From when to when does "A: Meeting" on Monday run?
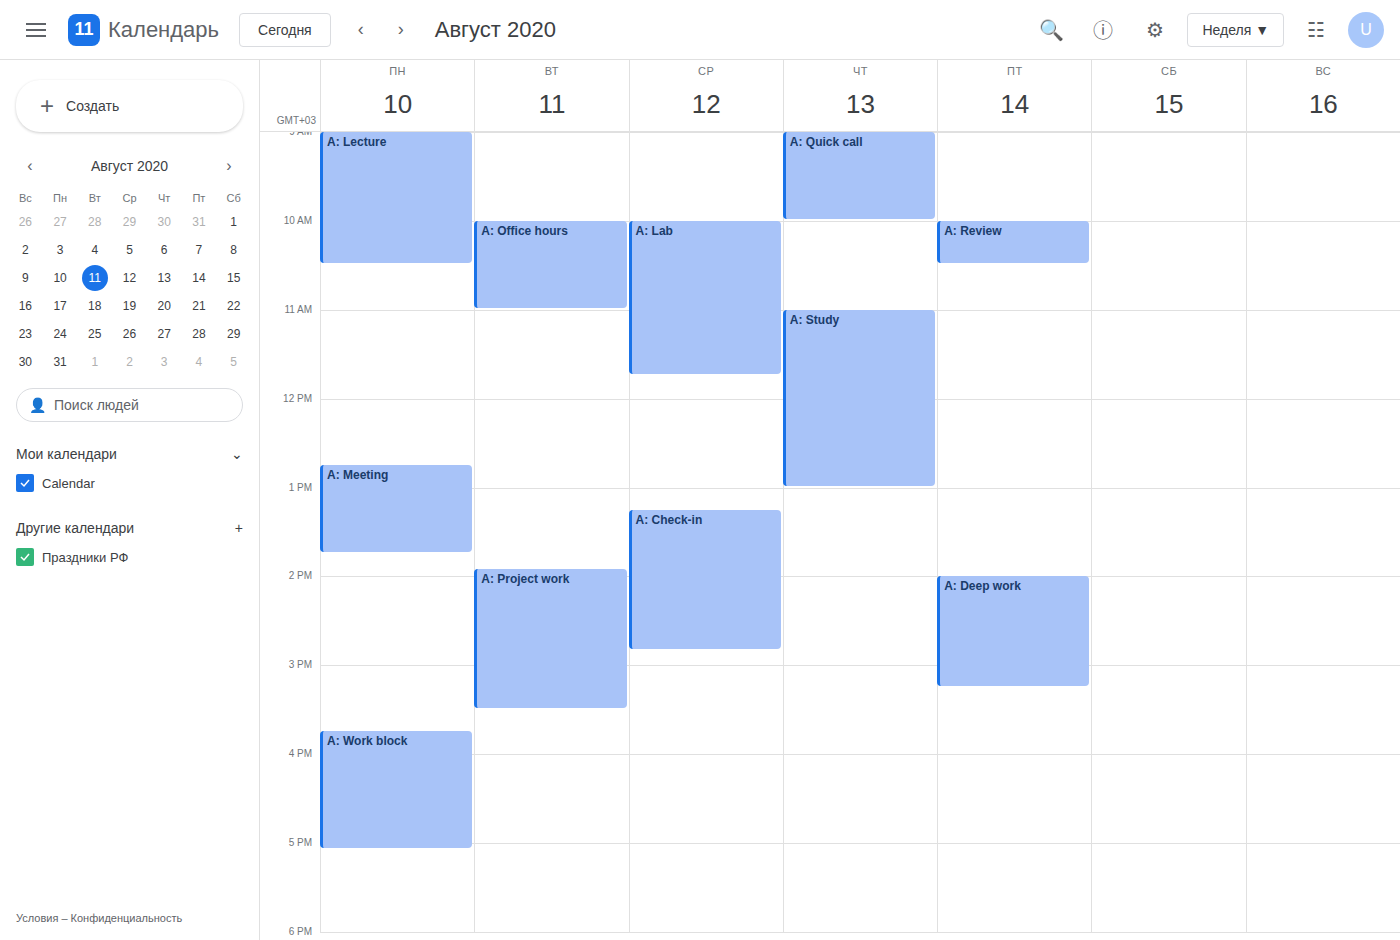
12:45 PM to 1:45 PM